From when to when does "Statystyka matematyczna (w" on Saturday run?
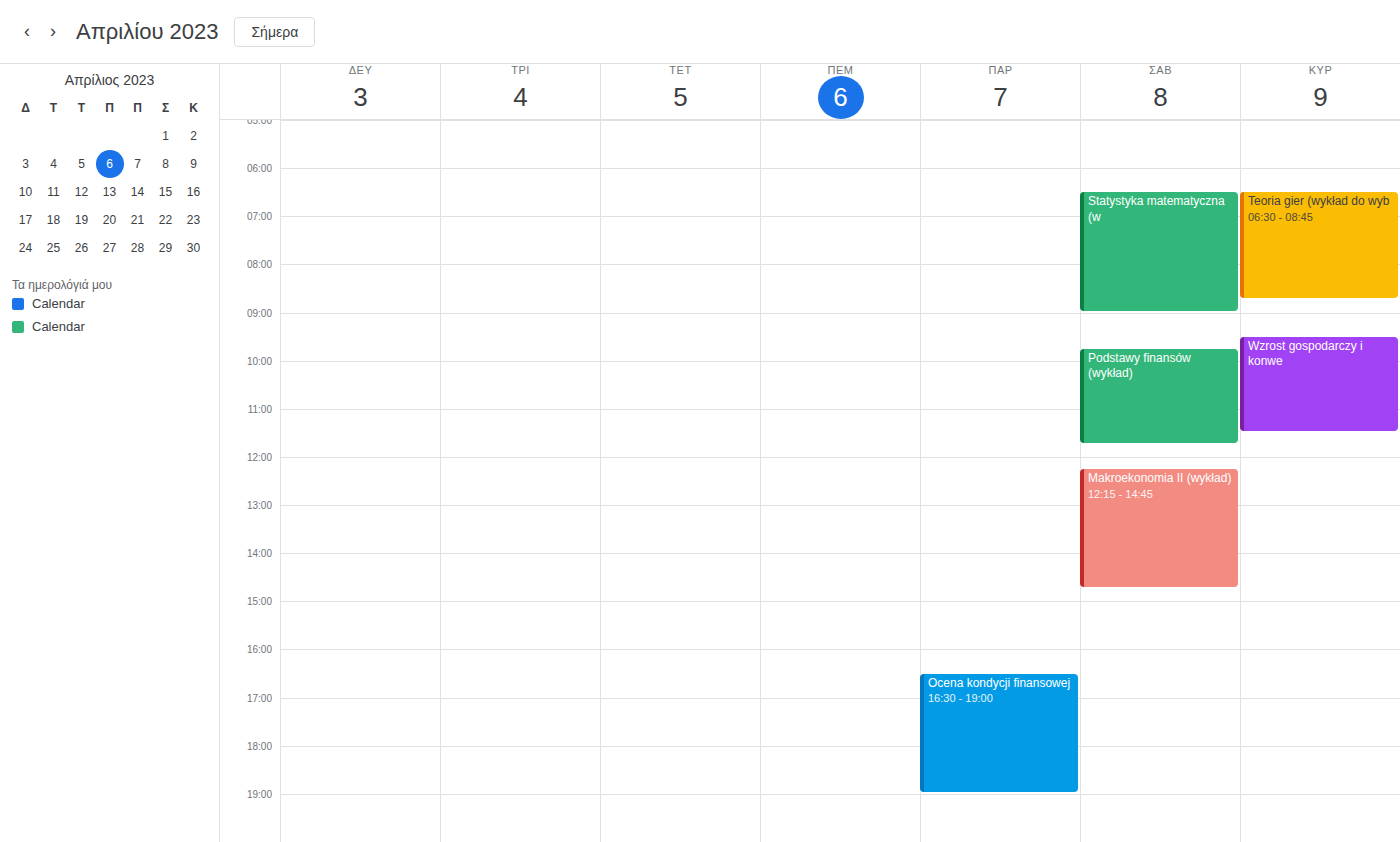
06:30 to 09:00